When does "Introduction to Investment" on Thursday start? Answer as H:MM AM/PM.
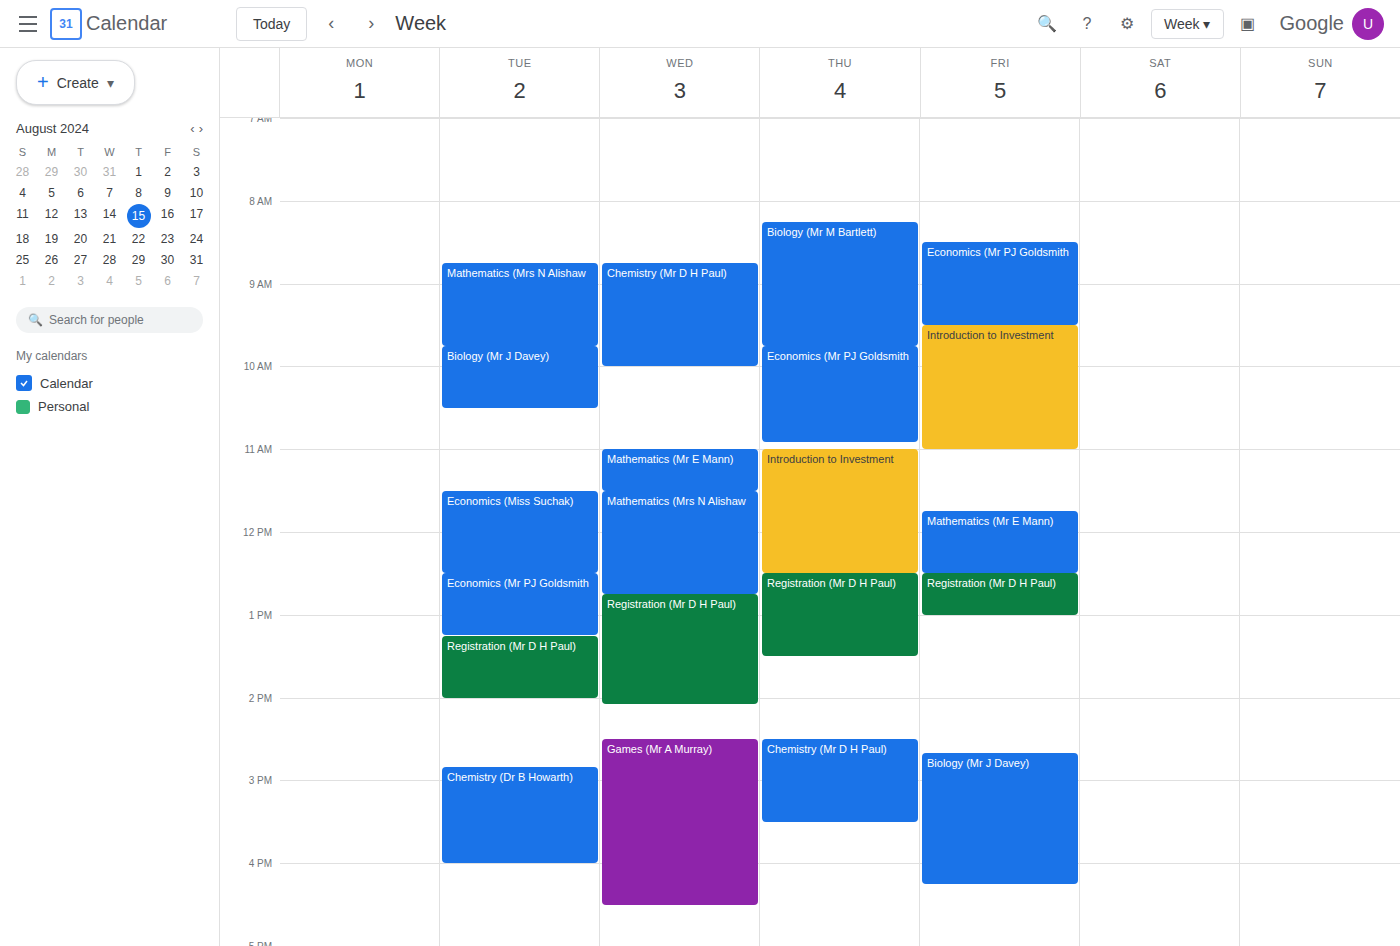
11:00 AM